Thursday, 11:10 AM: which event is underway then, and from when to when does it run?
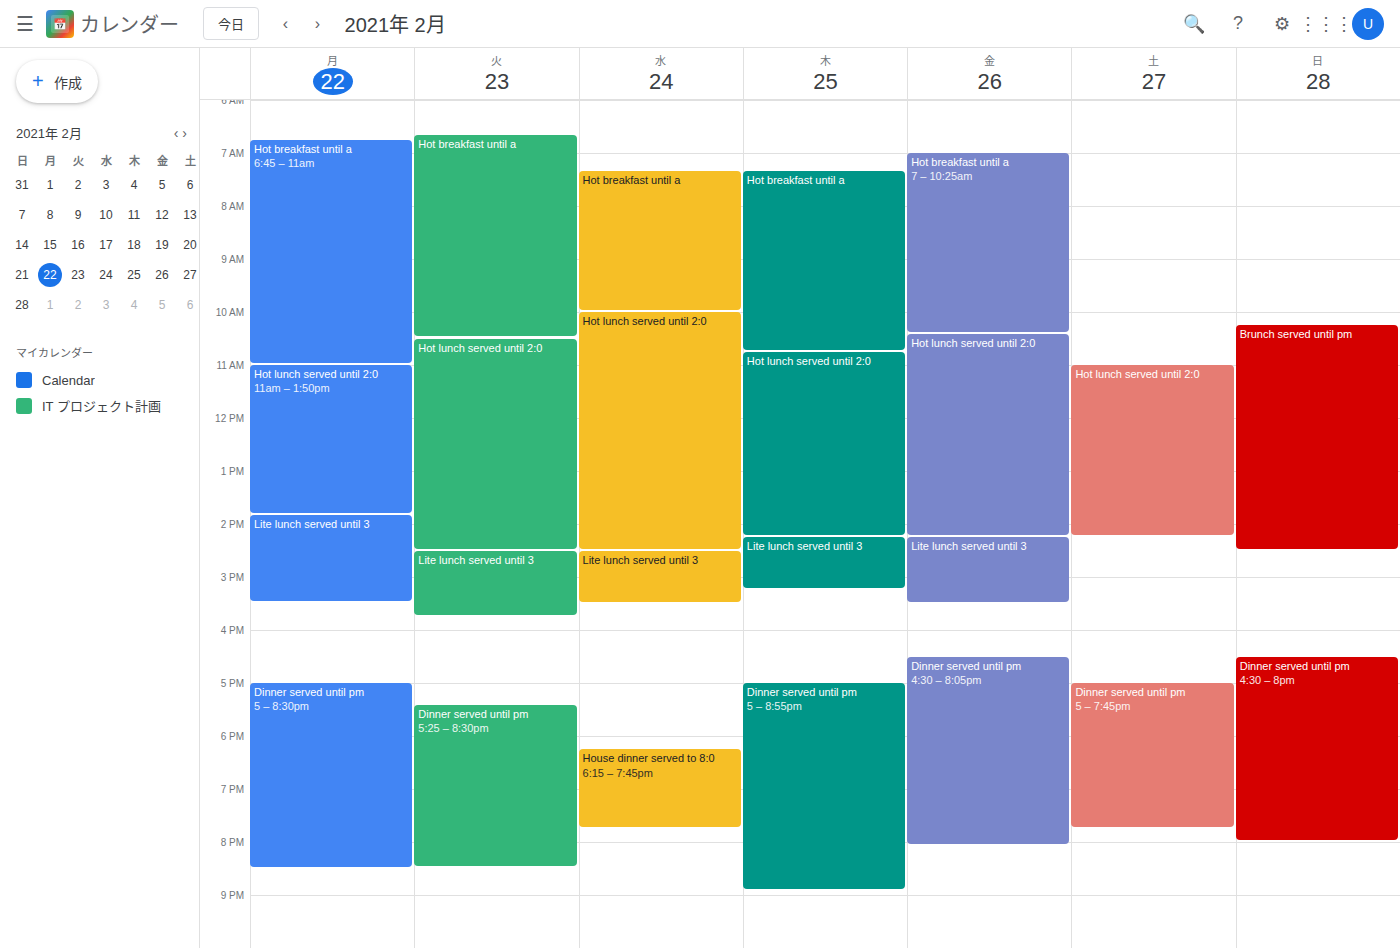
"Hot lunch served until 2:0", 10:45 AM to 2:15 PM